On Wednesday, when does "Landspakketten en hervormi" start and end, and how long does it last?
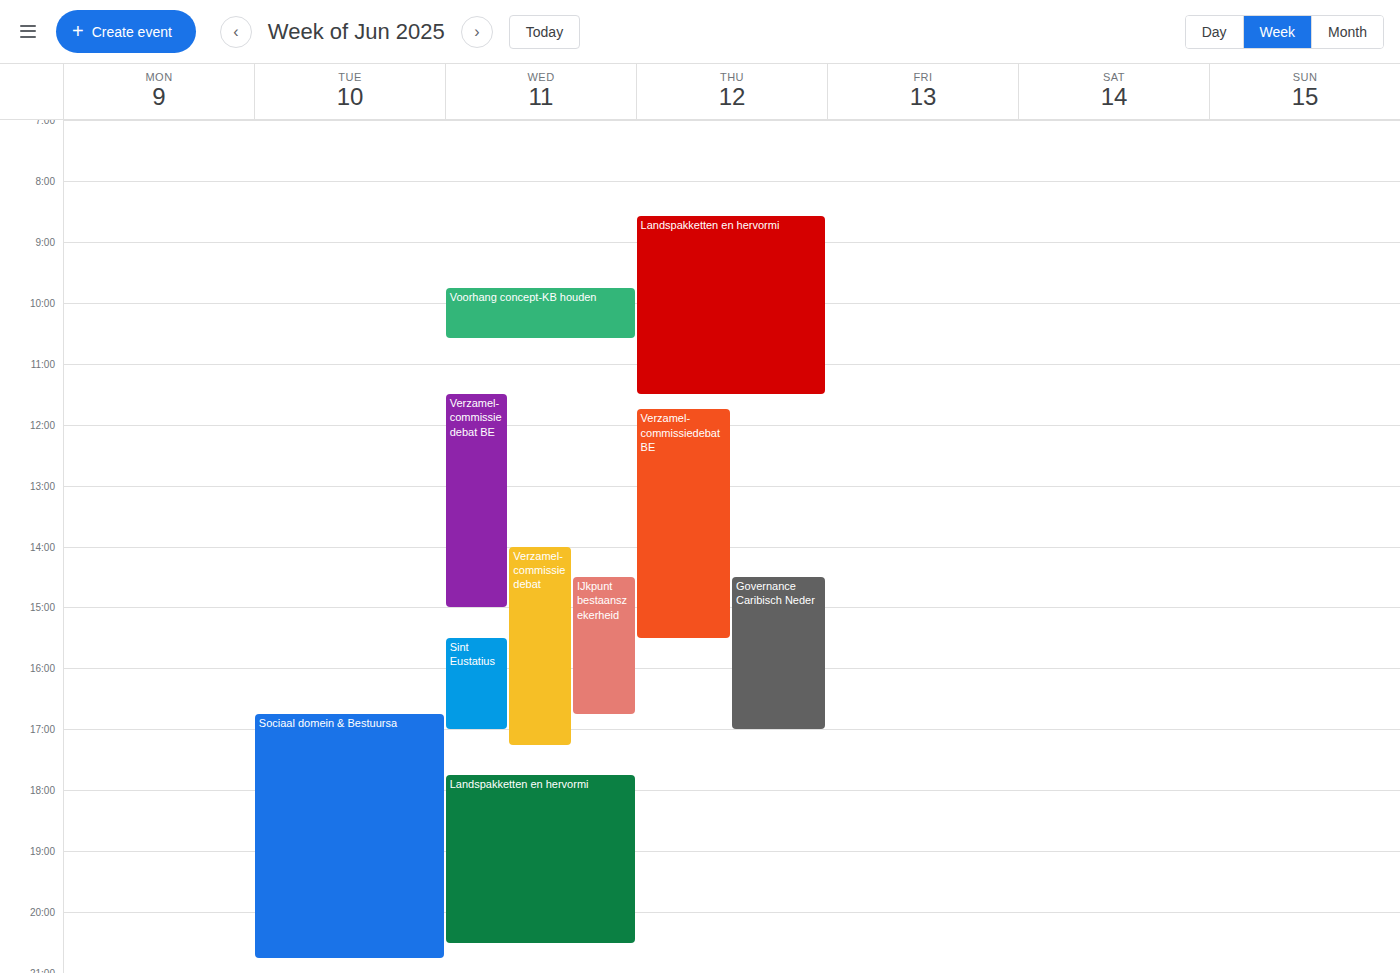
5:45 PM to 8:30 PM, 2 hours 45 minutes